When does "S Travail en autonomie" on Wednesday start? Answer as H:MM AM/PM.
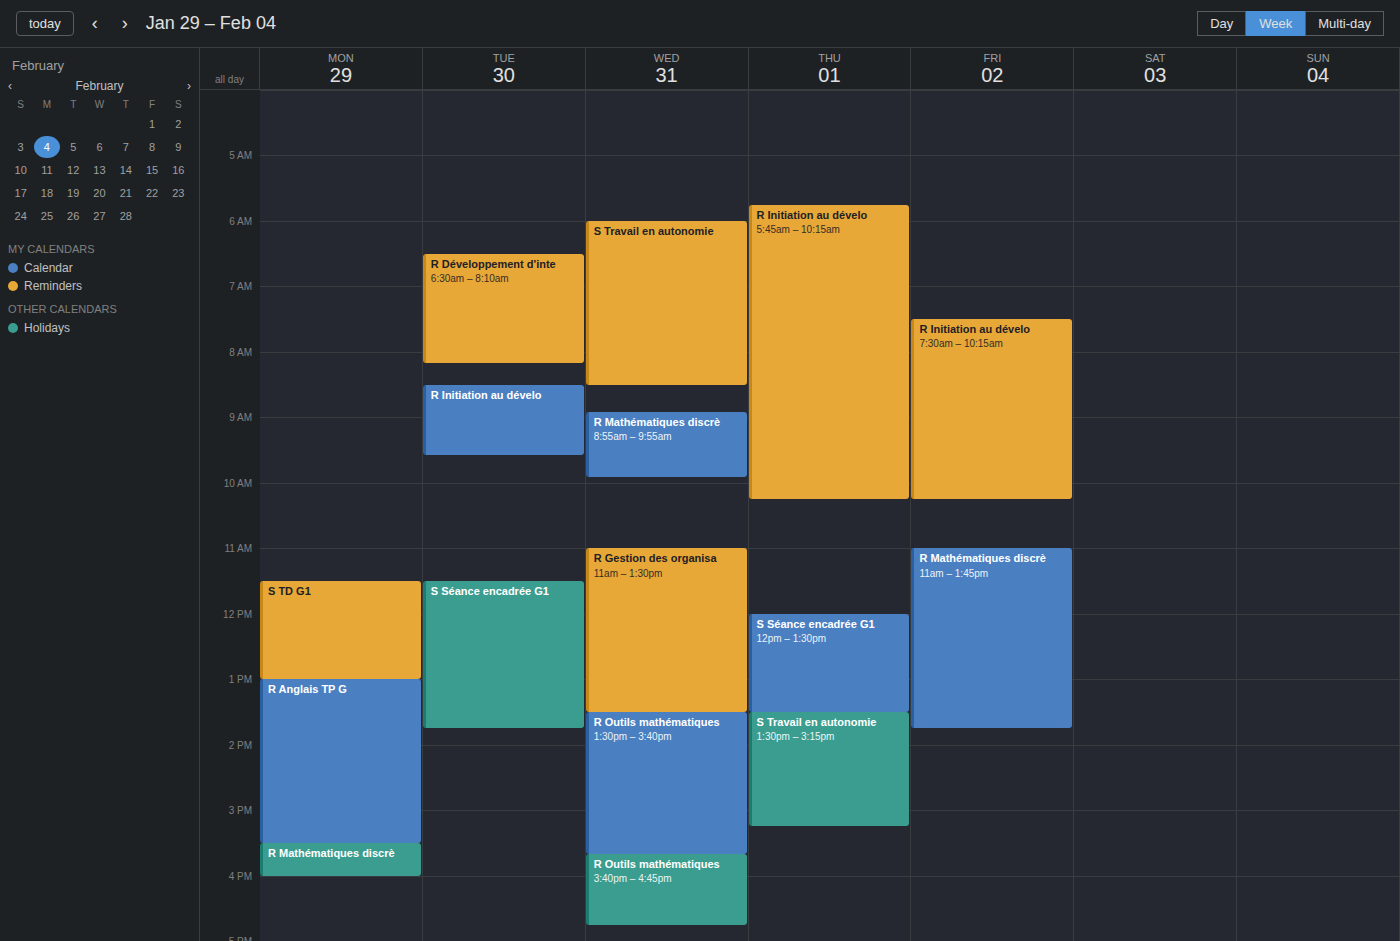
6:00 AM